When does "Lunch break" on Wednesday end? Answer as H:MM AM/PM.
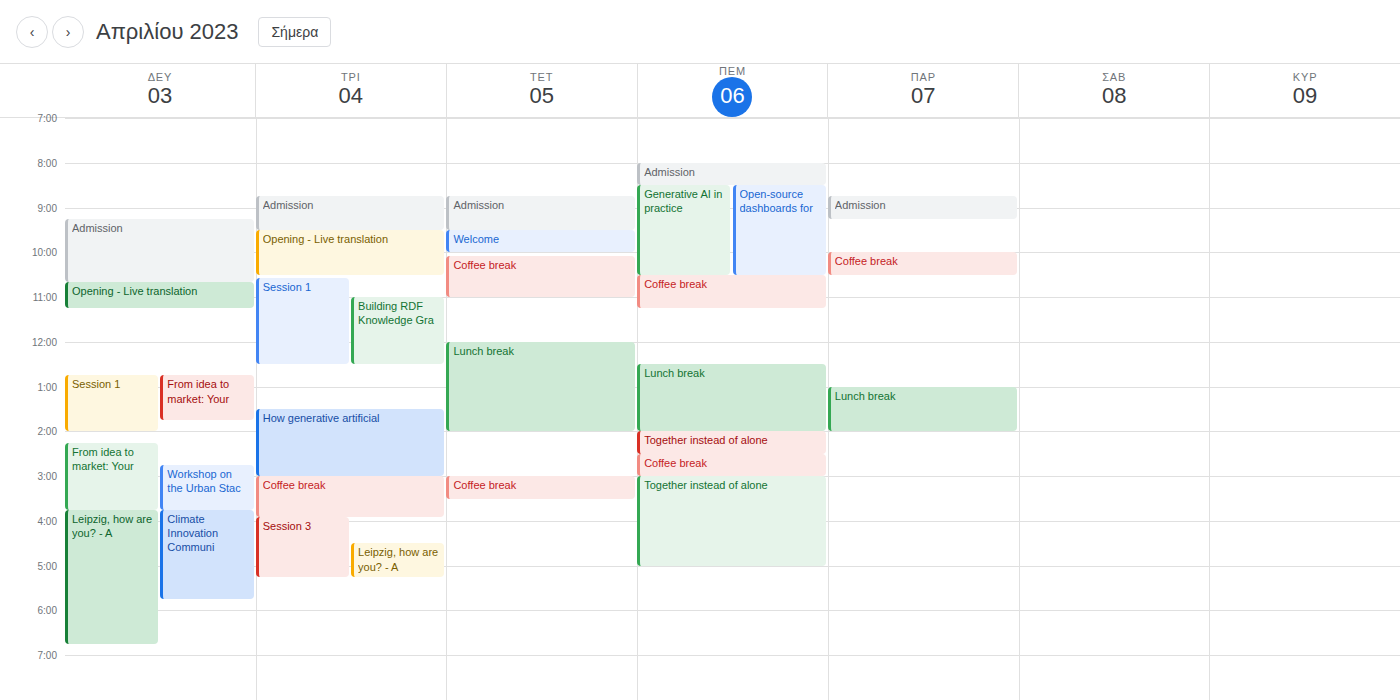
2:00 PM